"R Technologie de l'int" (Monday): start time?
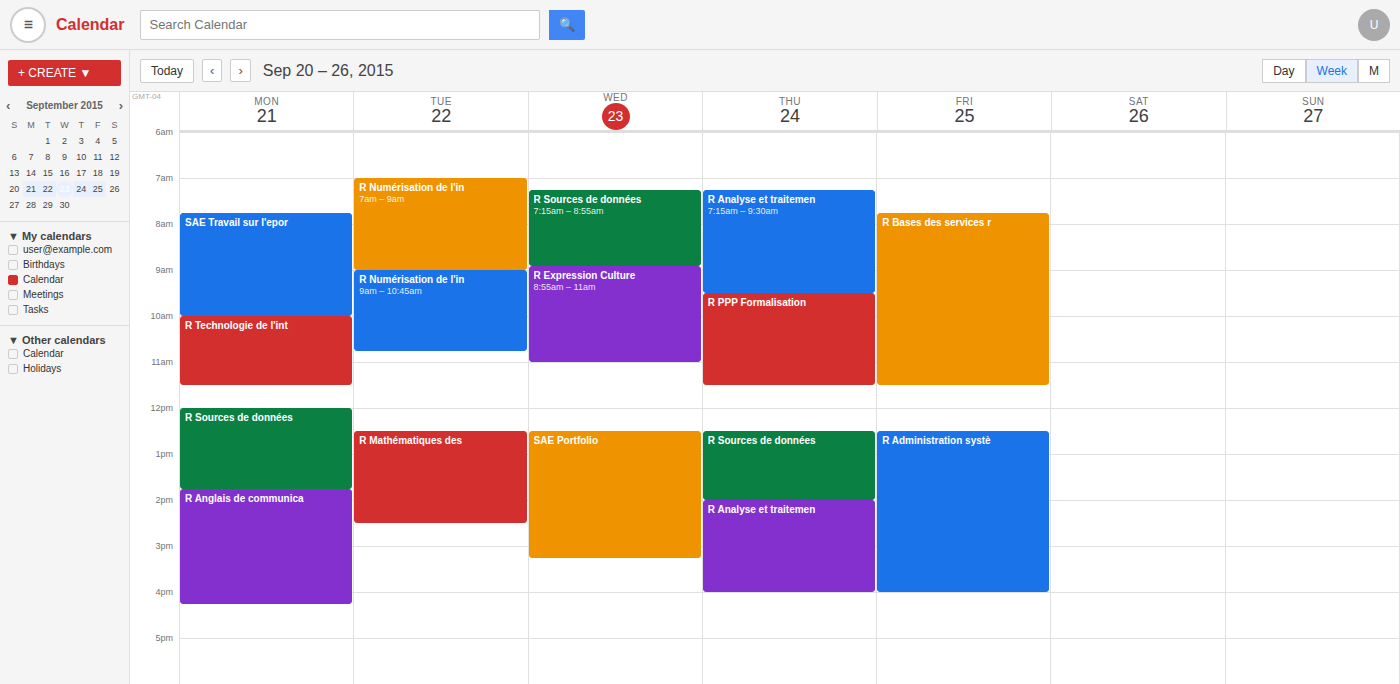
10:00 AM